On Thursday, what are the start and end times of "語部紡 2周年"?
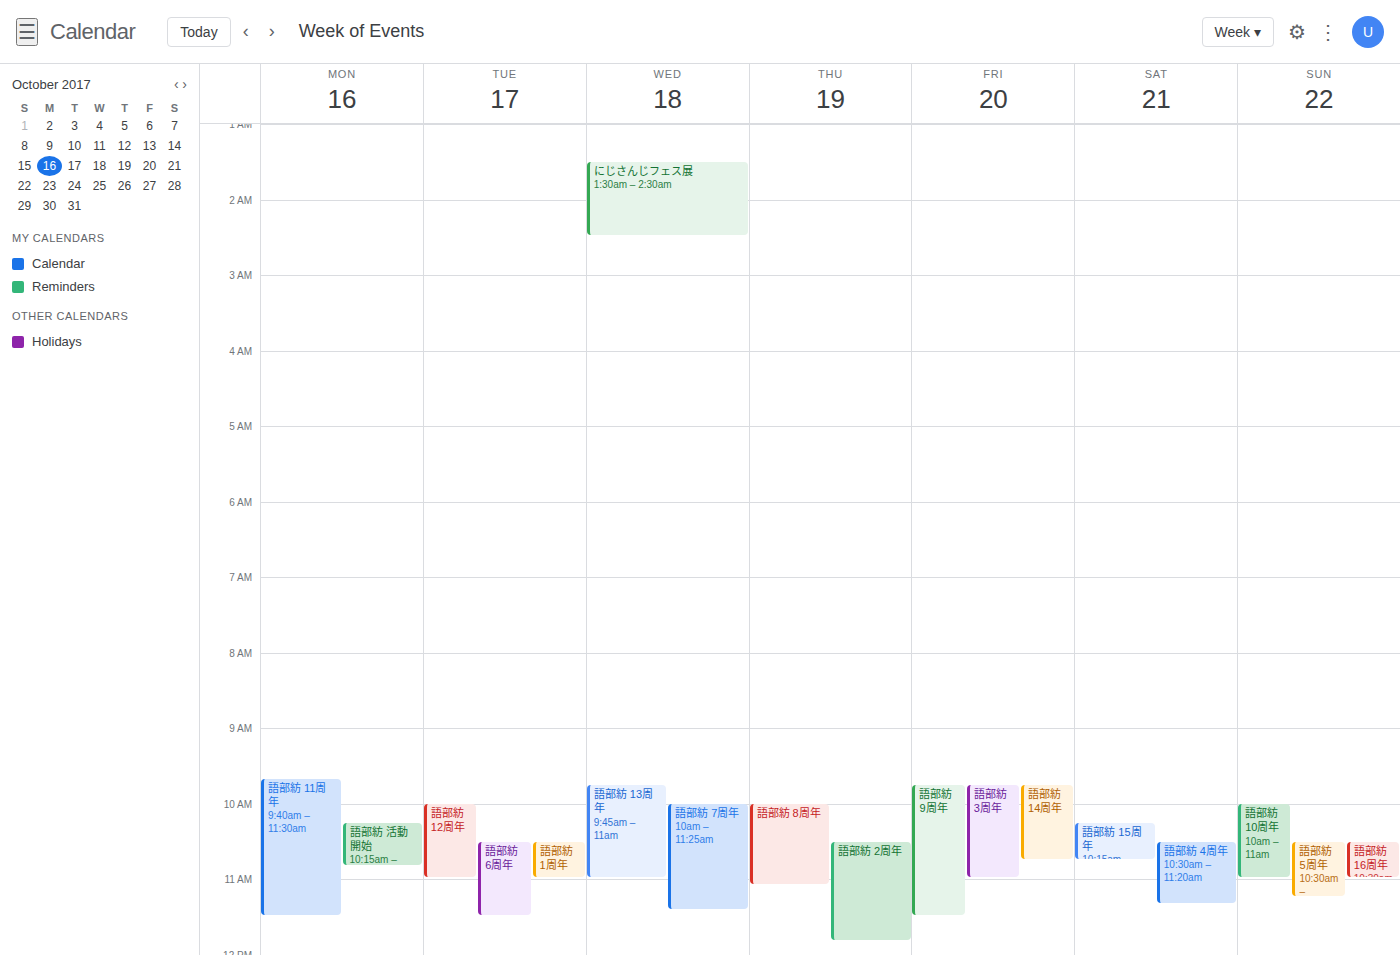
10:30 AM to 11:50 AM